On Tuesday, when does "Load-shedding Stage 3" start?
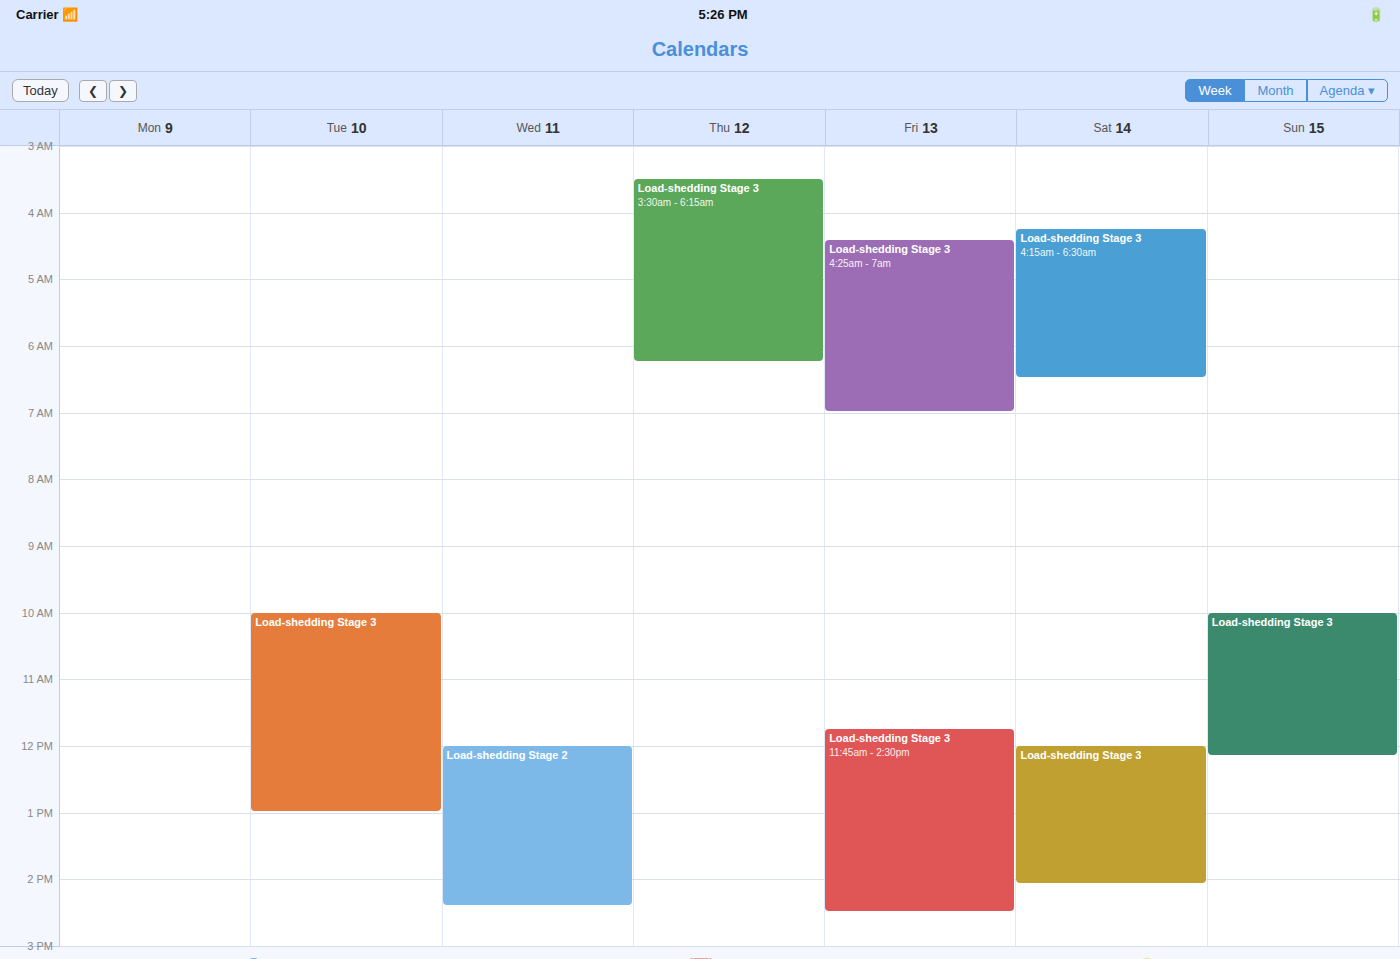
10:00 AM